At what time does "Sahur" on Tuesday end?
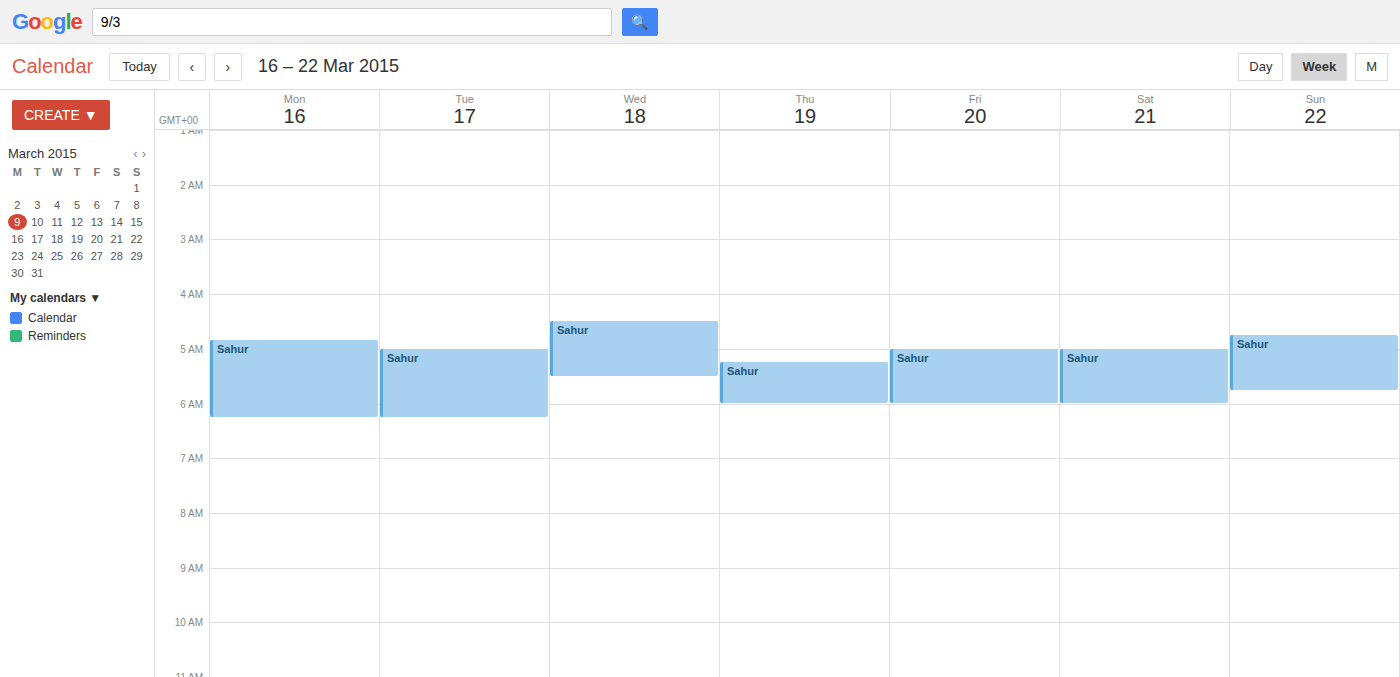
6:15 AM